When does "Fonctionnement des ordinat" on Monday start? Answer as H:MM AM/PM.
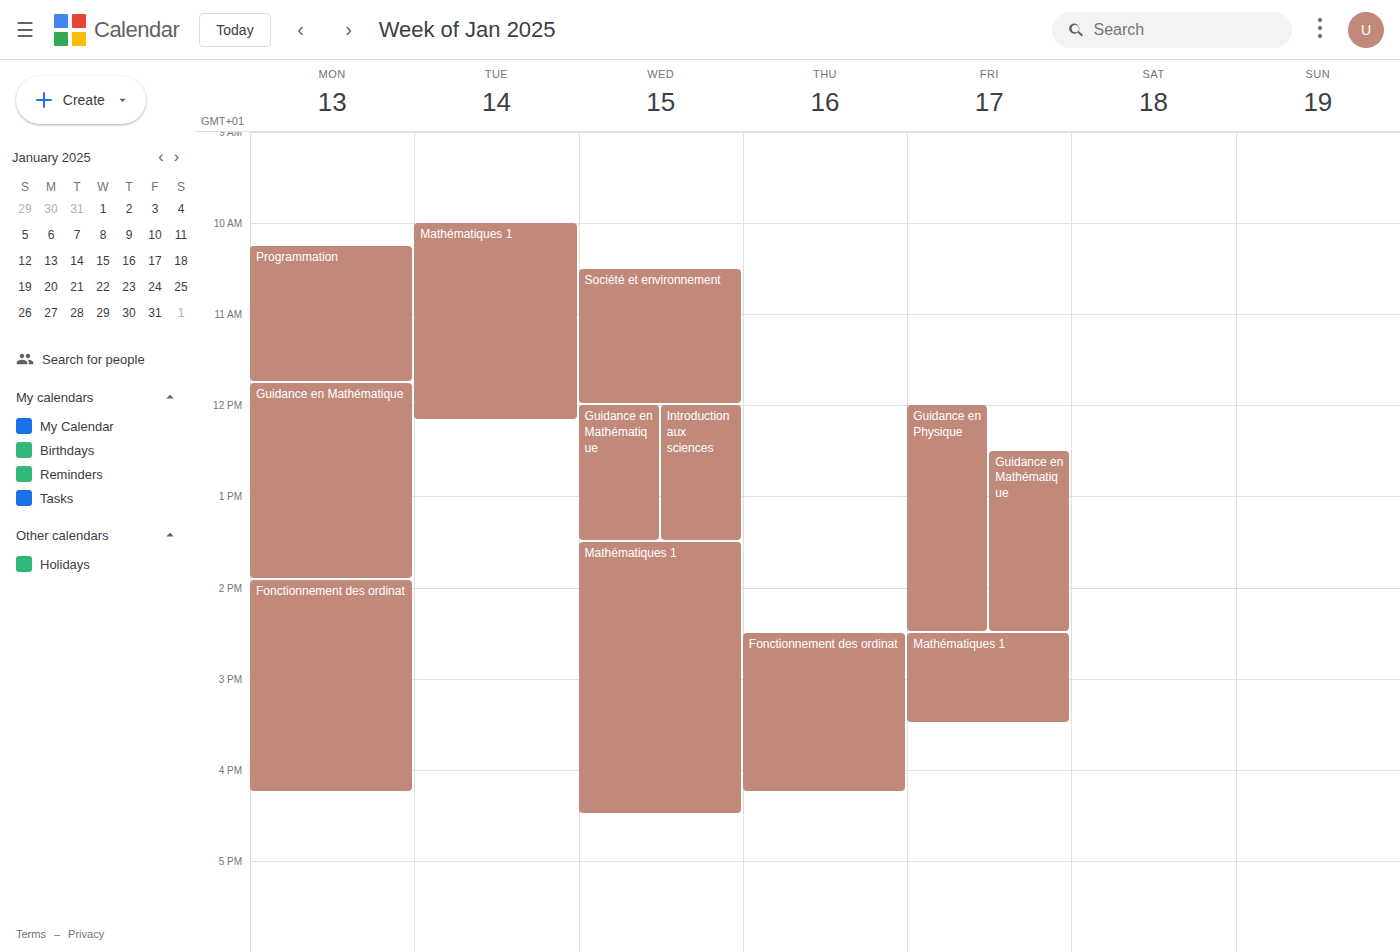
1:55 PM